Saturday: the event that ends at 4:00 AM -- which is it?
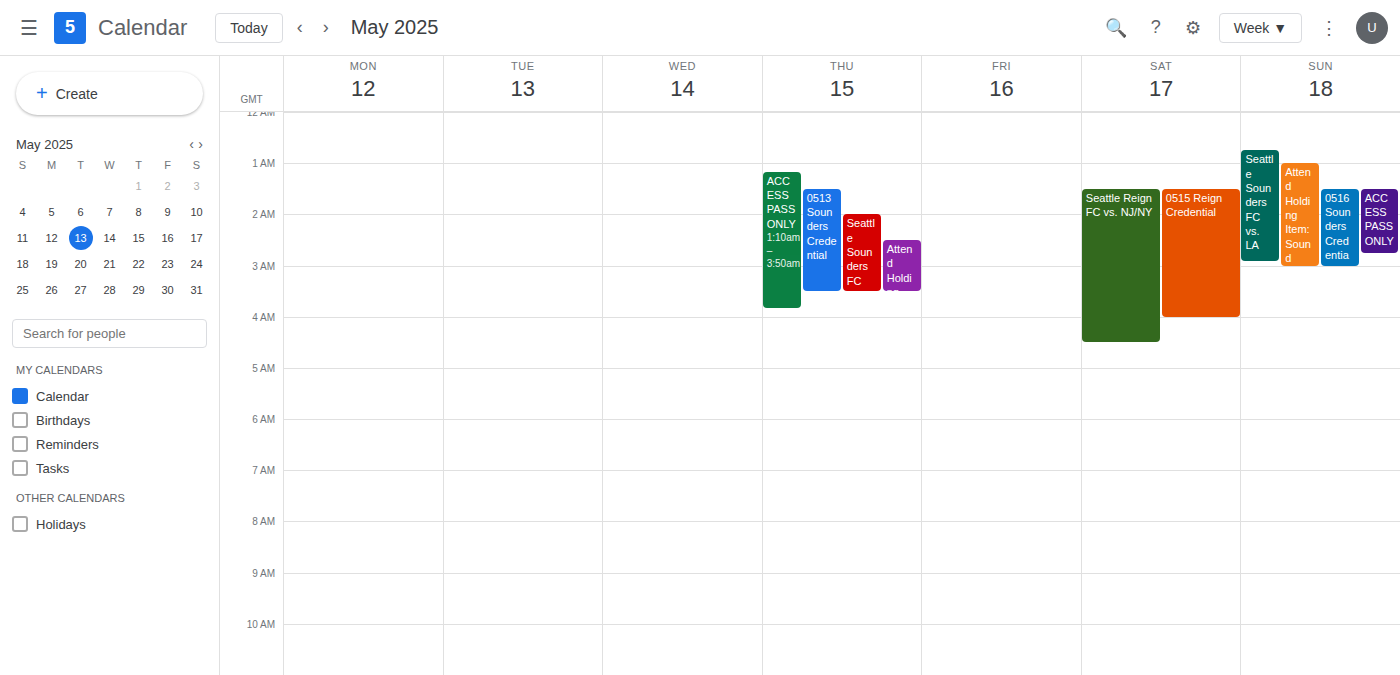
"0515 Reign Credential"